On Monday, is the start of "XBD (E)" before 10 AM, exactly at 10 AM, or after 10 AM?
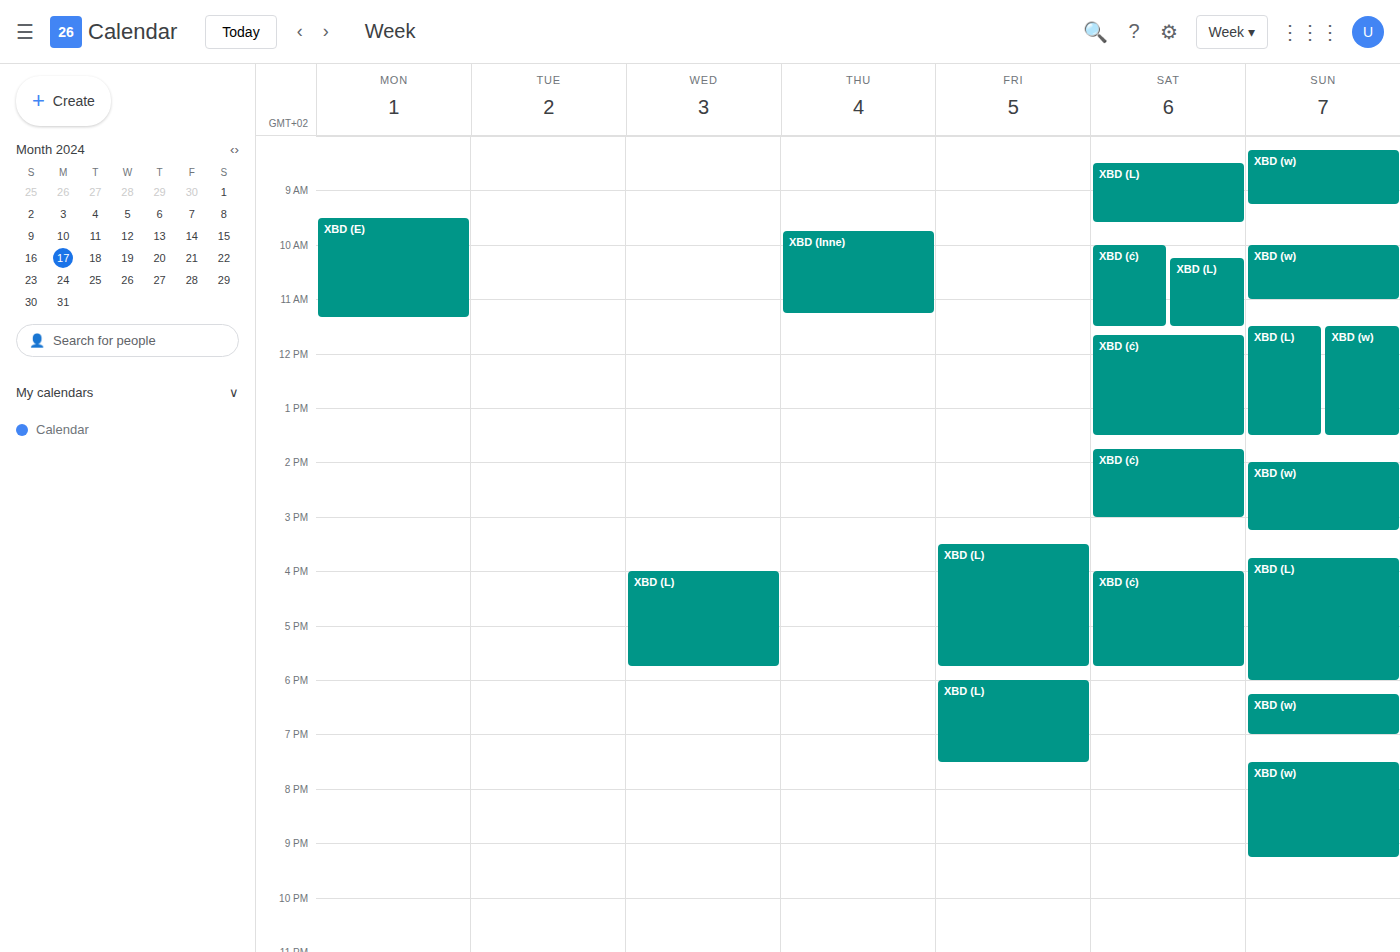
9:30 AM -- before 10 AM, 30 minutes above the 10 AM line.